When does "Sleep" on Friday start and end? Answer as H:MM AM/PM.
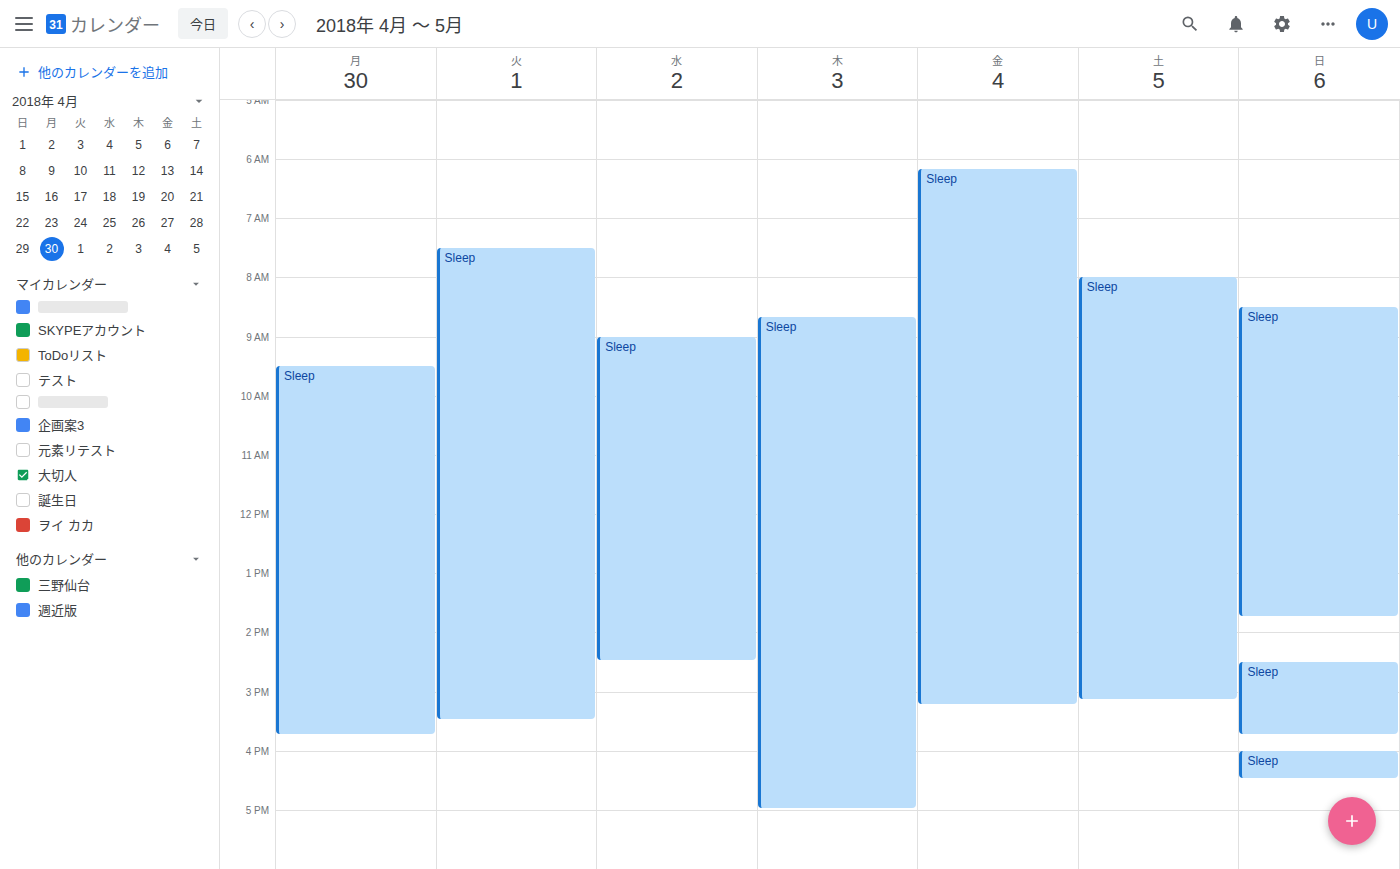
6:10 AM to 3:15 PM